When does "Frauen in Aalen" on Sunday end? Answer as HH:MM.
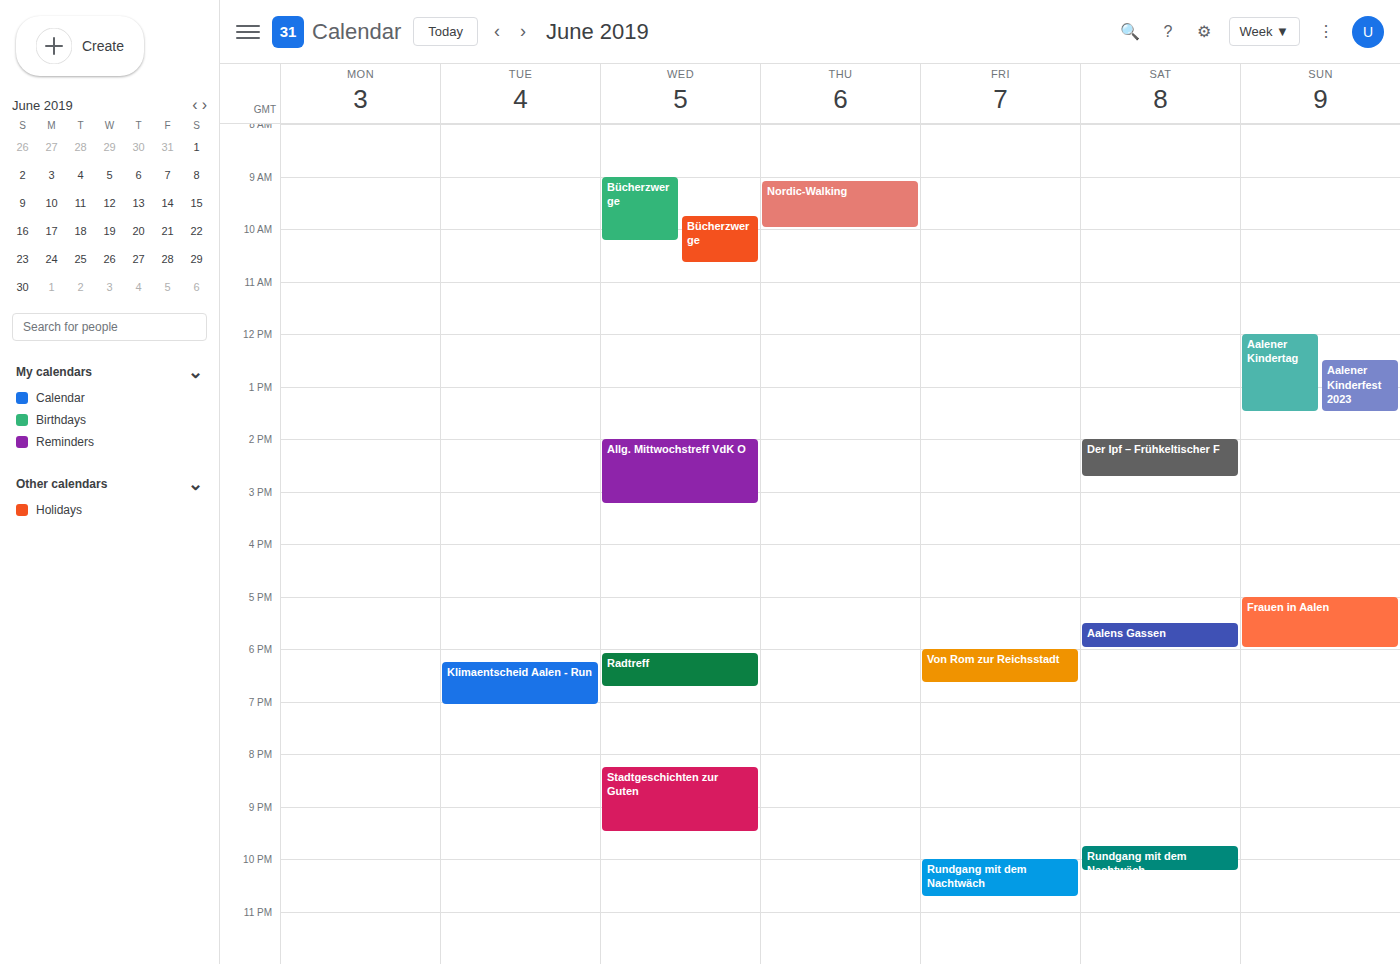
18:00